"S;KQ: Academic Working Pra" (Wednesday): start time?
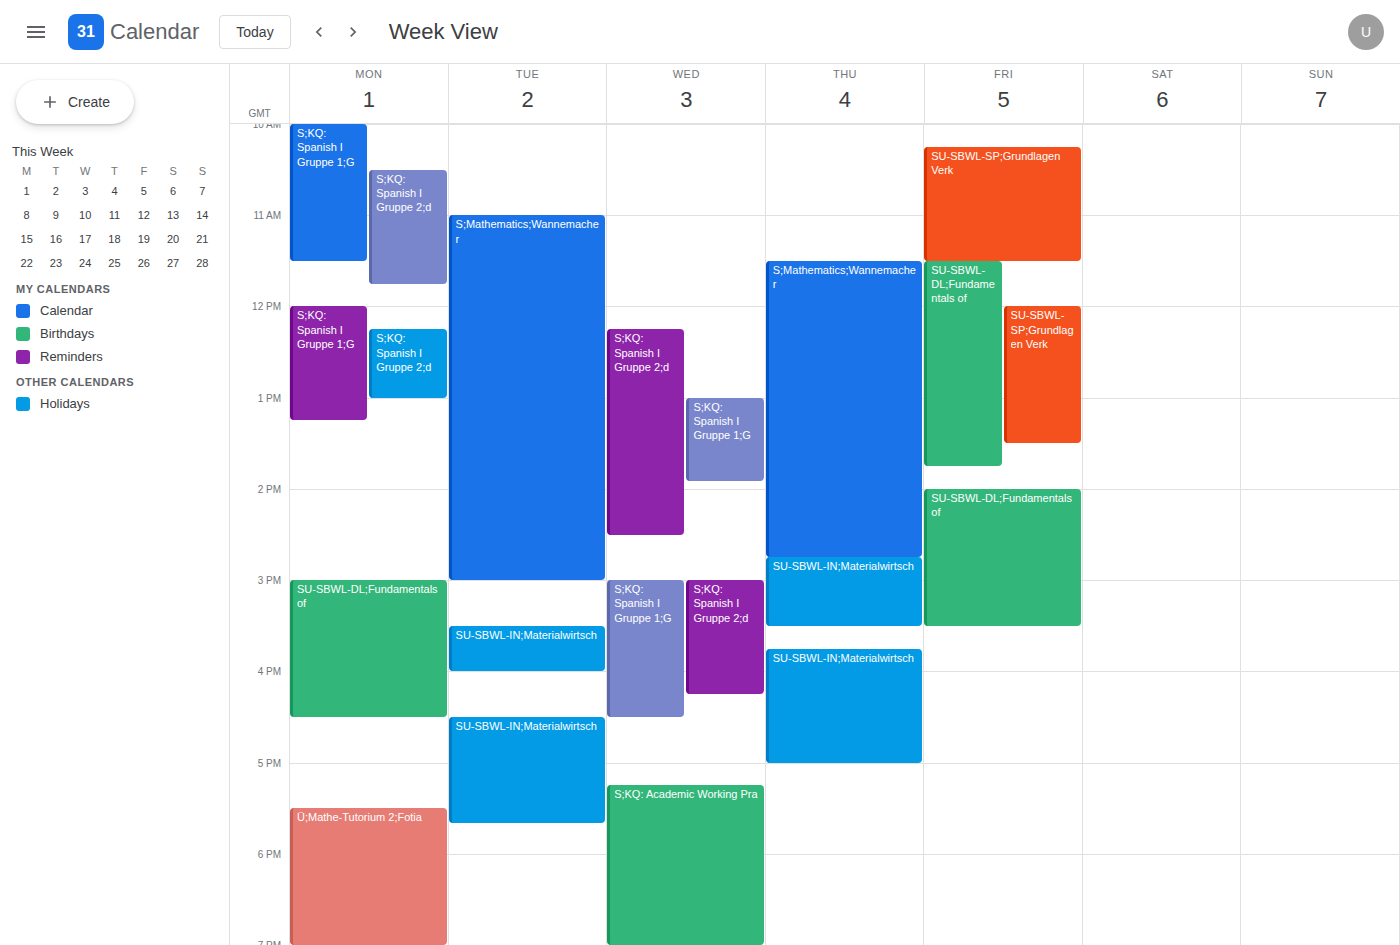
5:15 PM